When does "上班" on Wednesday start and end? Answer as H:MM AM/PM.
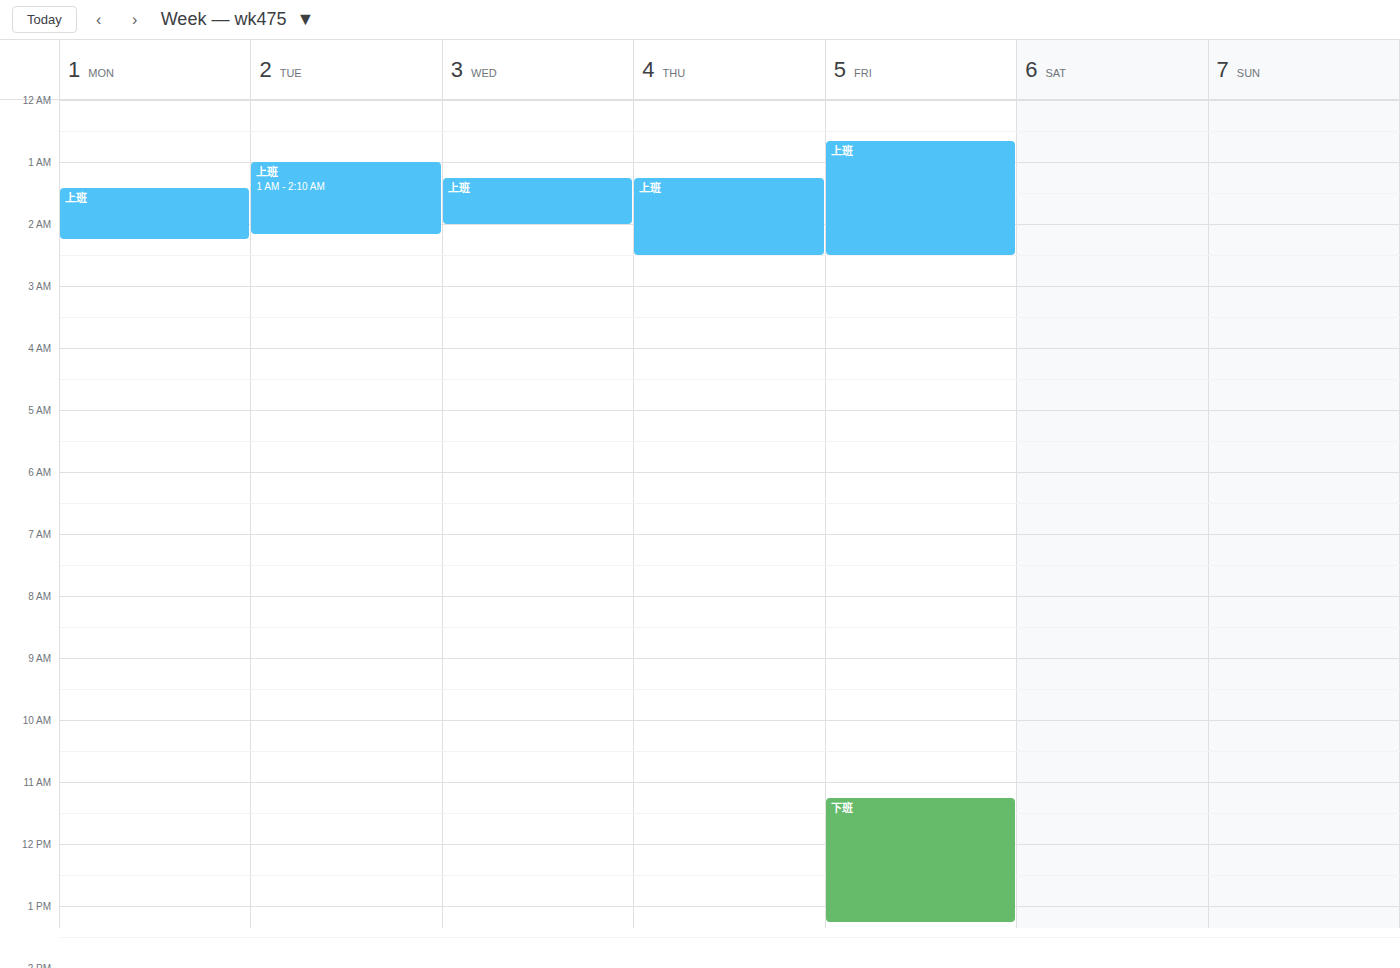
1:15 AM to 2:00 AM